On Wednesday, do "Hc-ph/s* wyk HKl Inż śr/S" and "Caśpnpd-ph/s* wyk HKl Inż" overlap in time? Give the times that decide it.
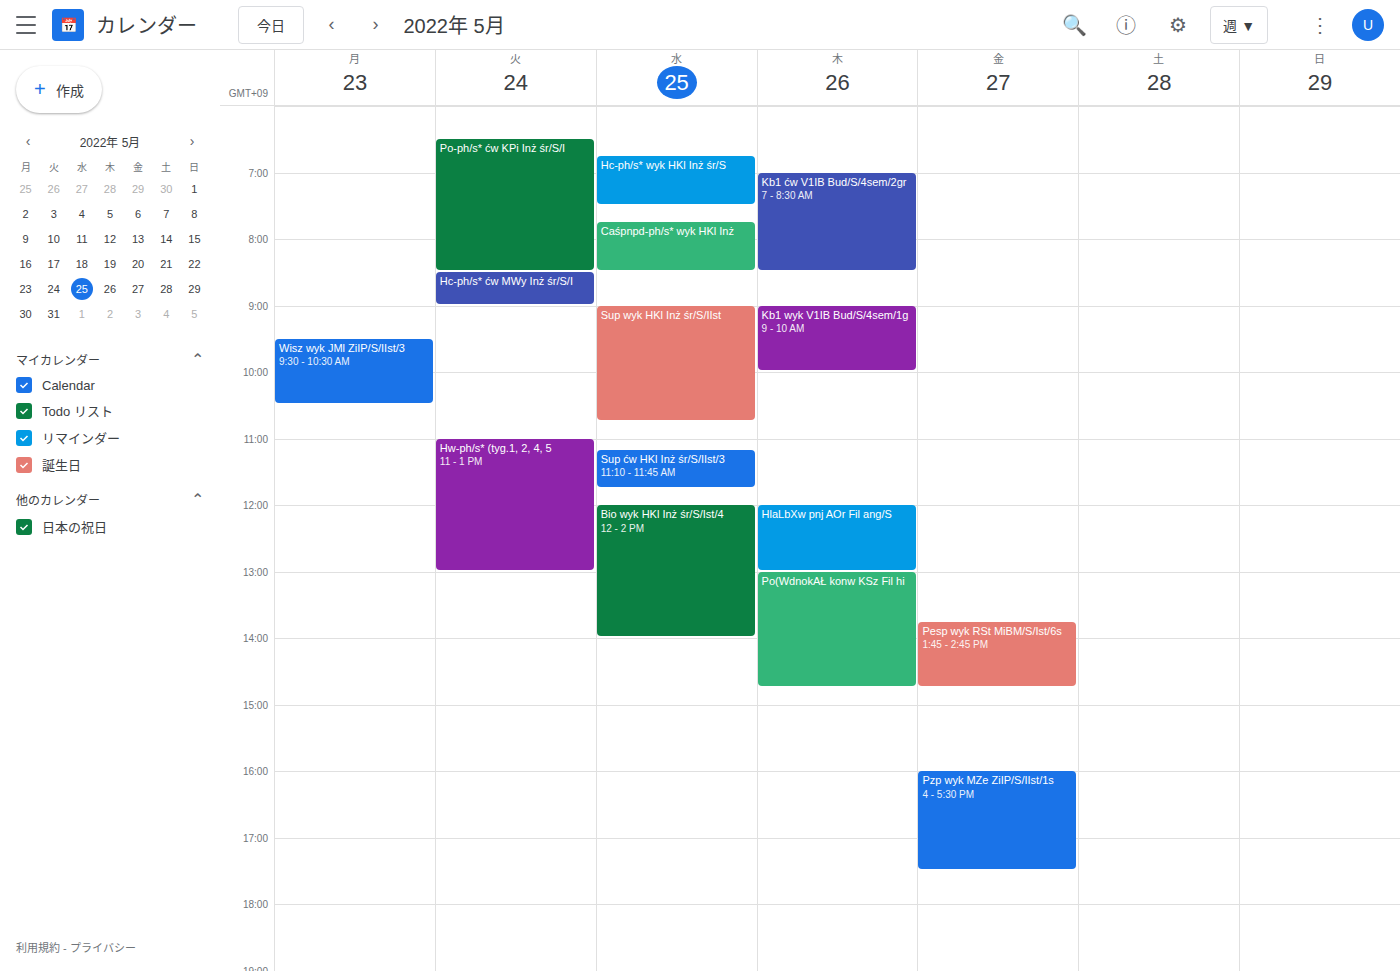
"Hc-ph/s* wyk HKl Inż śr/S" ends at 07:30 and "Caśpnpd-ph/s* wyk HKl Inż" starts at 07:45 -- no overlap.